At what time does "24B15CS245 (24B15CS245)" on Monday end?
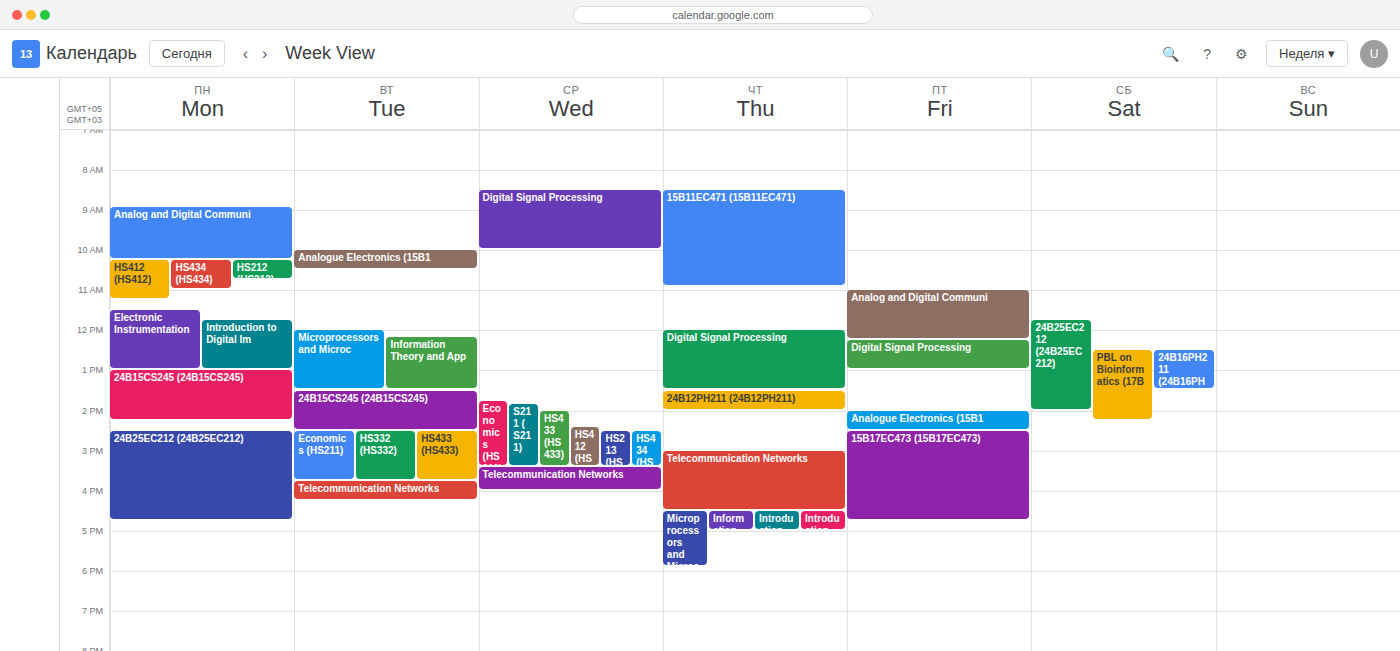
2:15 PM